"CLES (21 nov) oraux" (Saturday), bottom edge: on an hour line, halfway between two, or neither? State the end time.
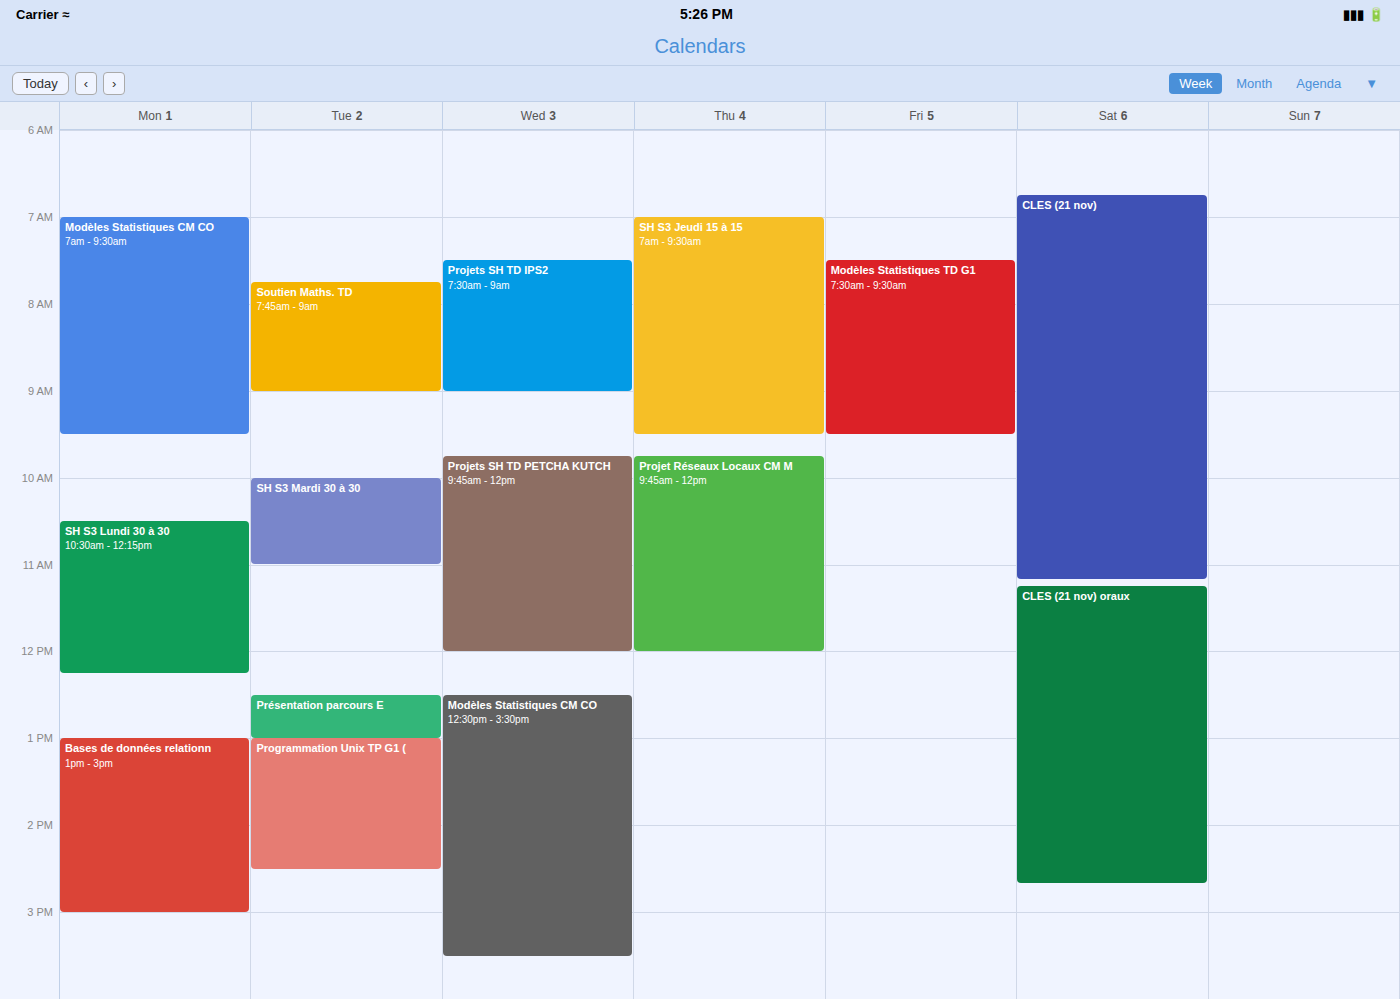
2:40 PM -- neither: 40 minutes below the 2 PM line and 20 minutes above the 3 PM line.